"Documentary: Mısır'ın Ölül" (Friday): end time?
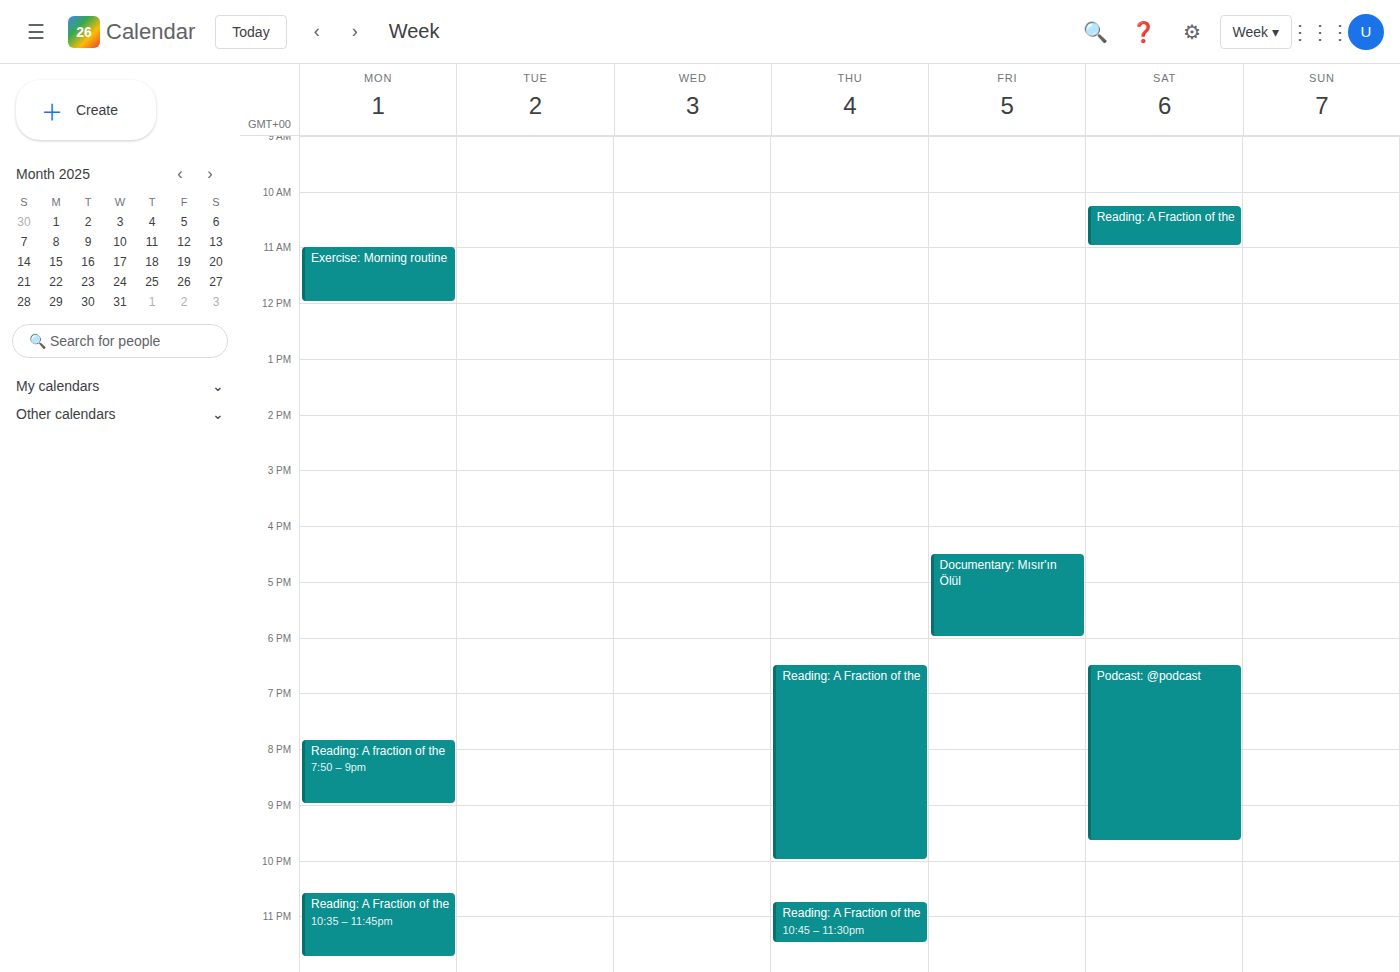
6:00 PM